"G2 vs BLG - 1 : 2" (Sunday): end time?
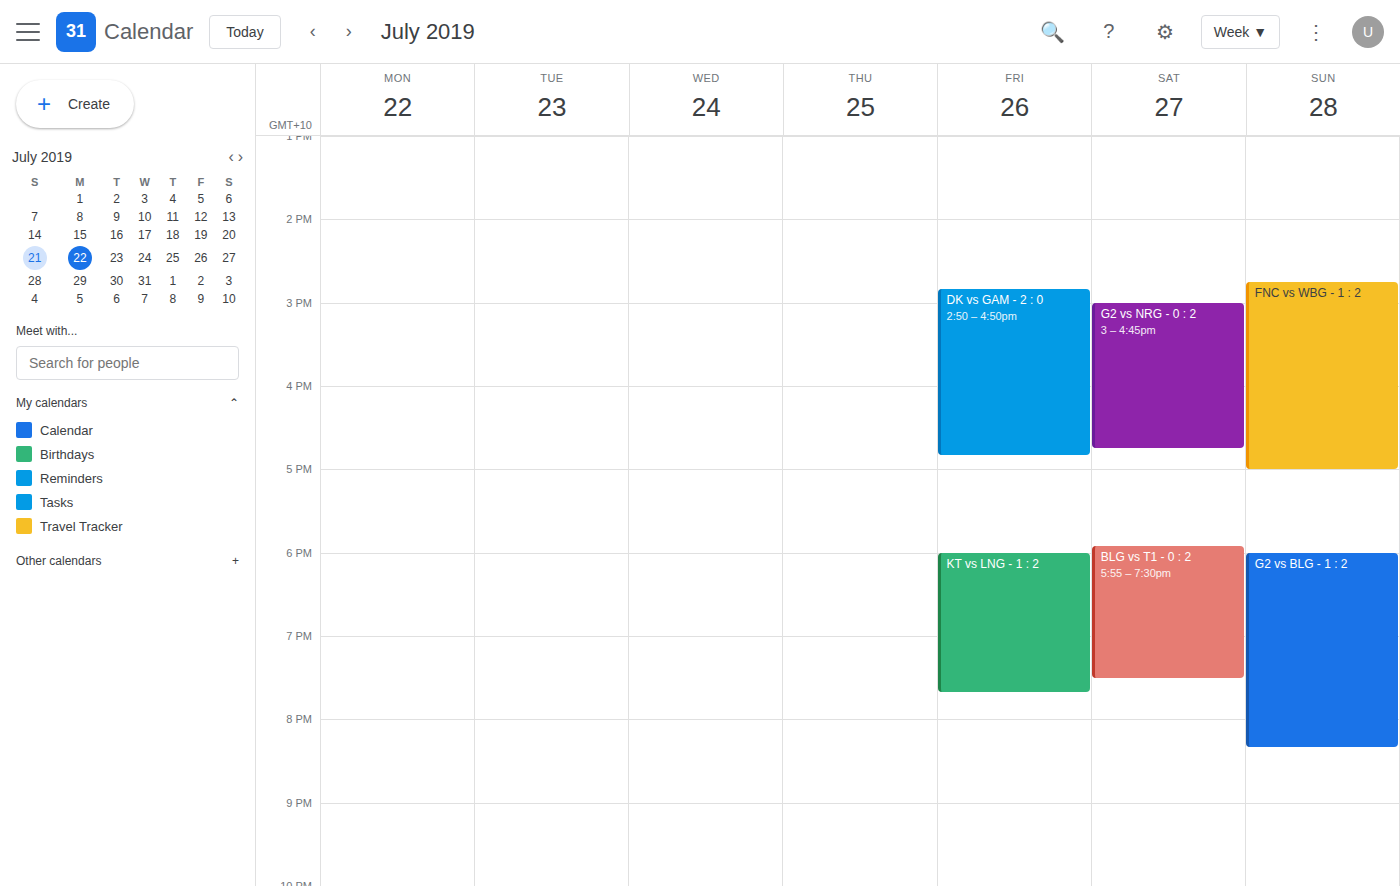
8:20 PM